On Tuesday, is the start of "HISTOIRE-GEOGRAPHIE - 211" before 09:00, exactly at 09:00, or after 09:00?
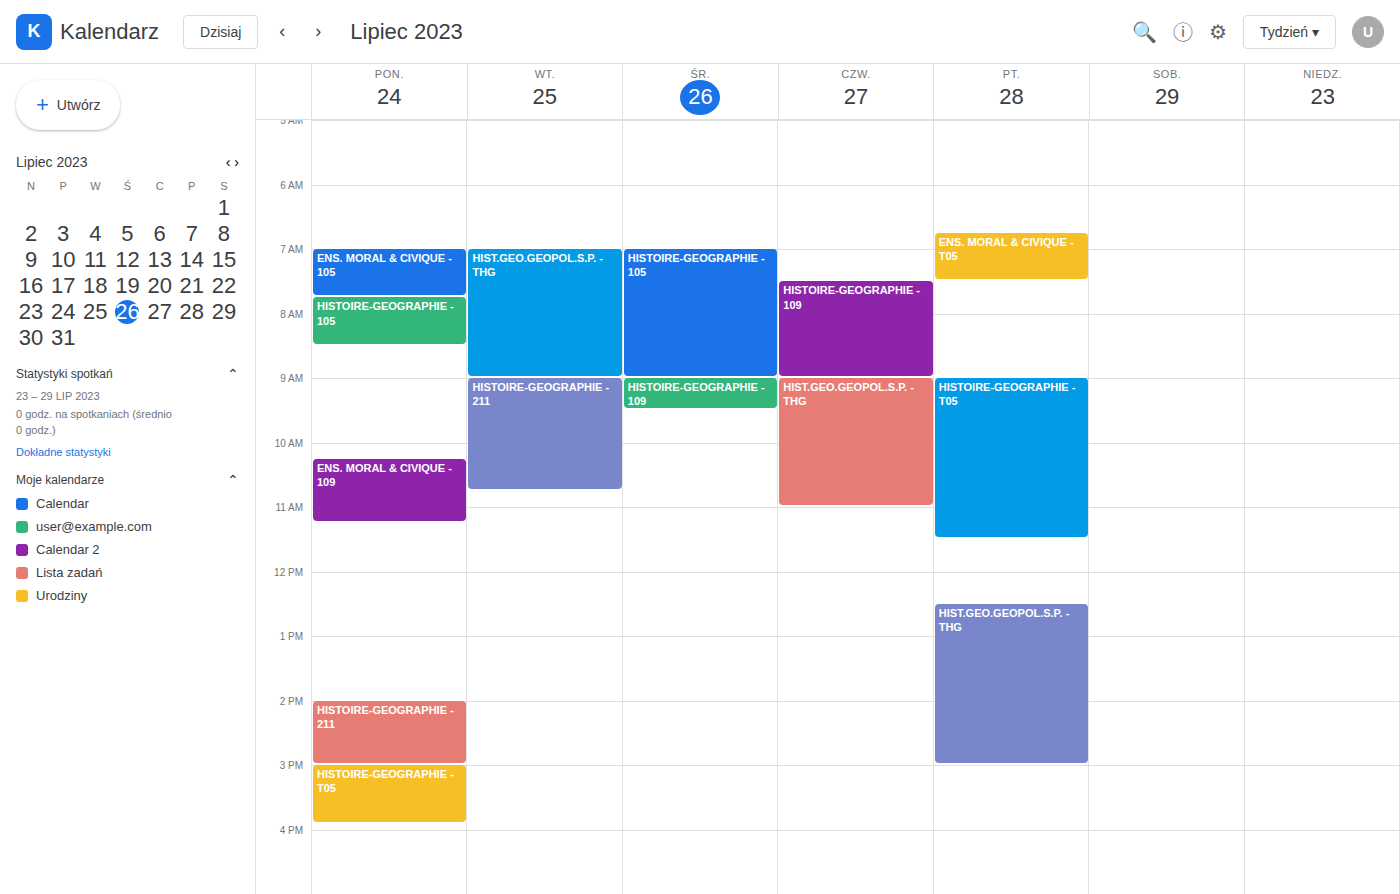
09:00 -- exactly at 09:00, on the 09:00 line.